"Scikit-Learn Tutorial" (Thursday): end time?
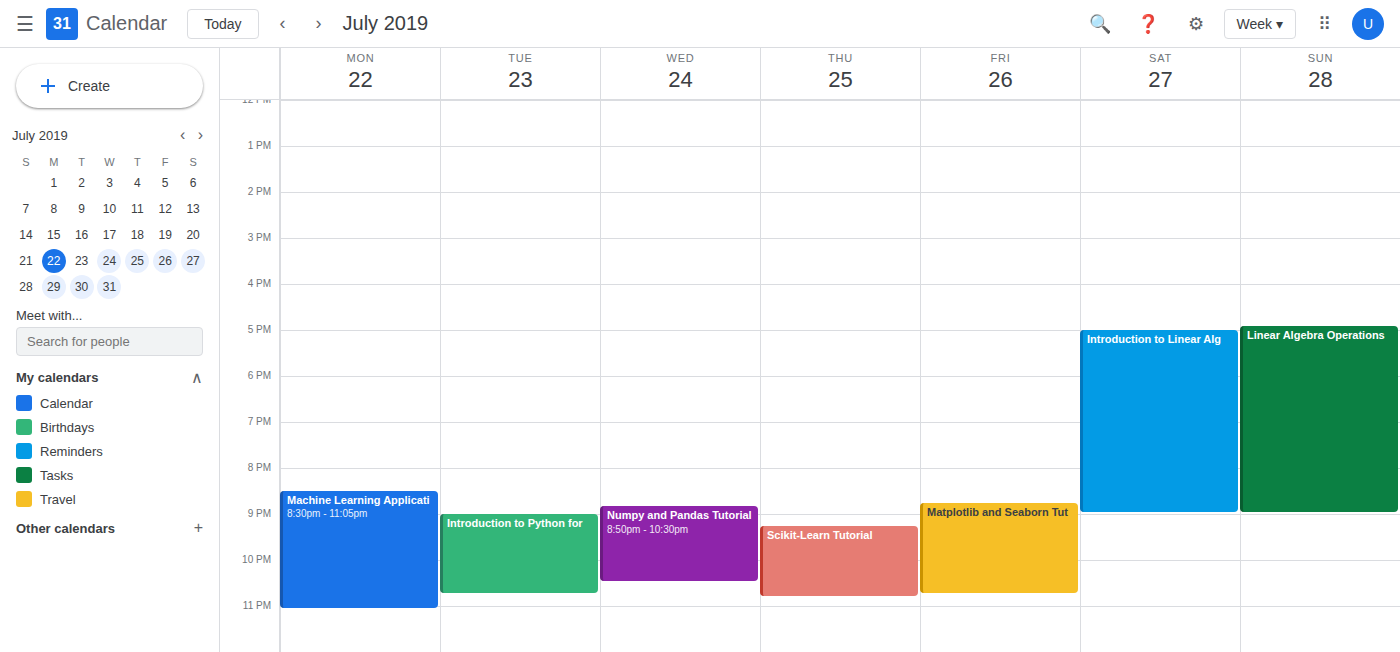
10:50 PM